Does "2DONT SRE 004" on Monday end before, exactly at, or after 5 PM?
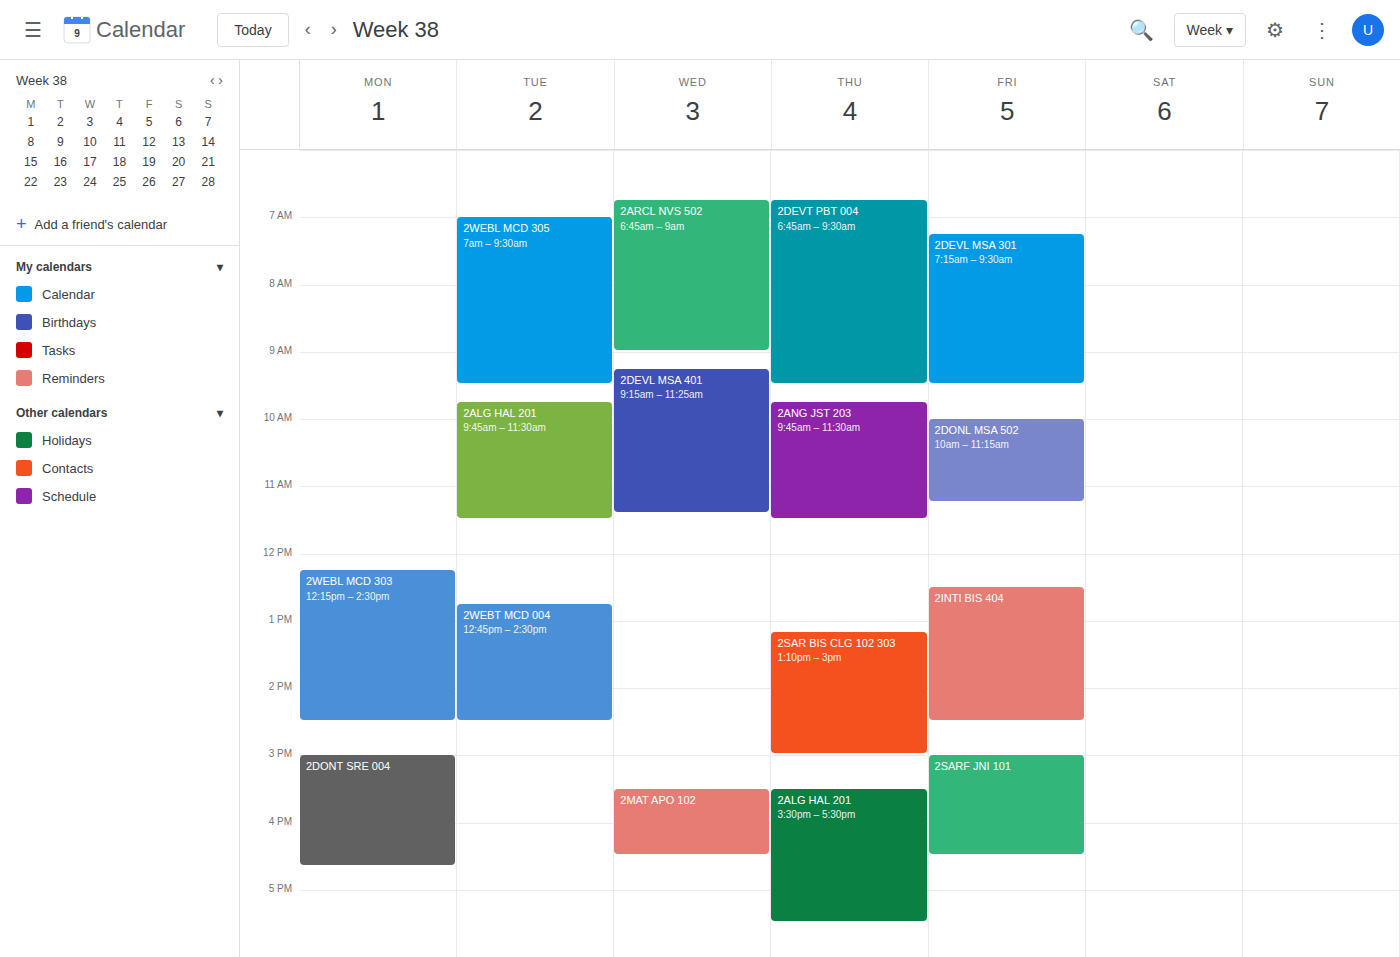
4:40 PM -- before 5 PM, 20 minutes above the 5 PM line.